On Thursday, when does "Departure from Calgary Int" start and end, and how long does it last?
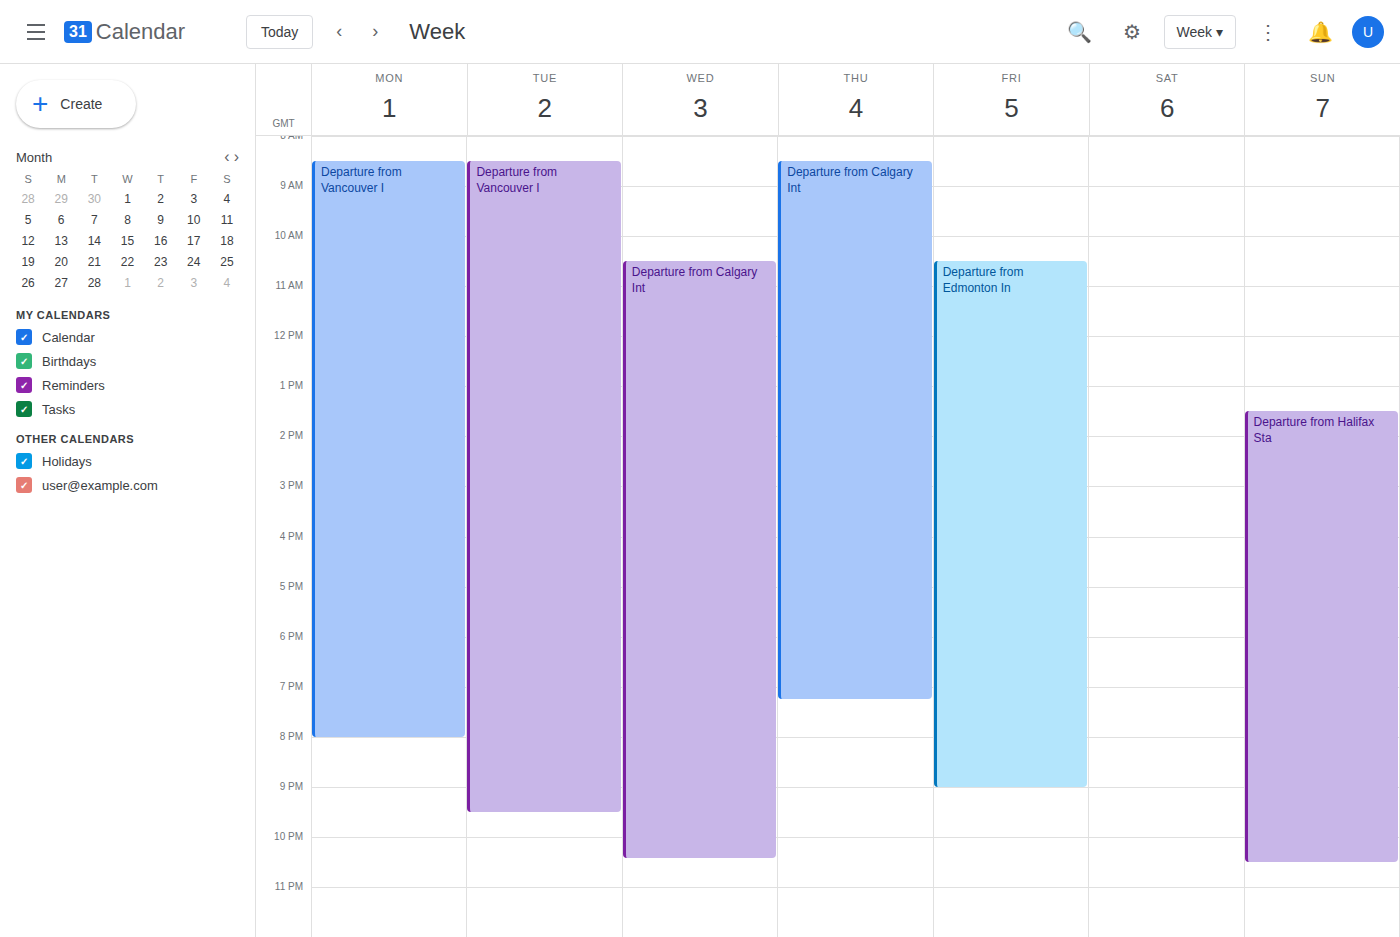
8:30 AM to 7:15 PM, 10 hours 45 minutes